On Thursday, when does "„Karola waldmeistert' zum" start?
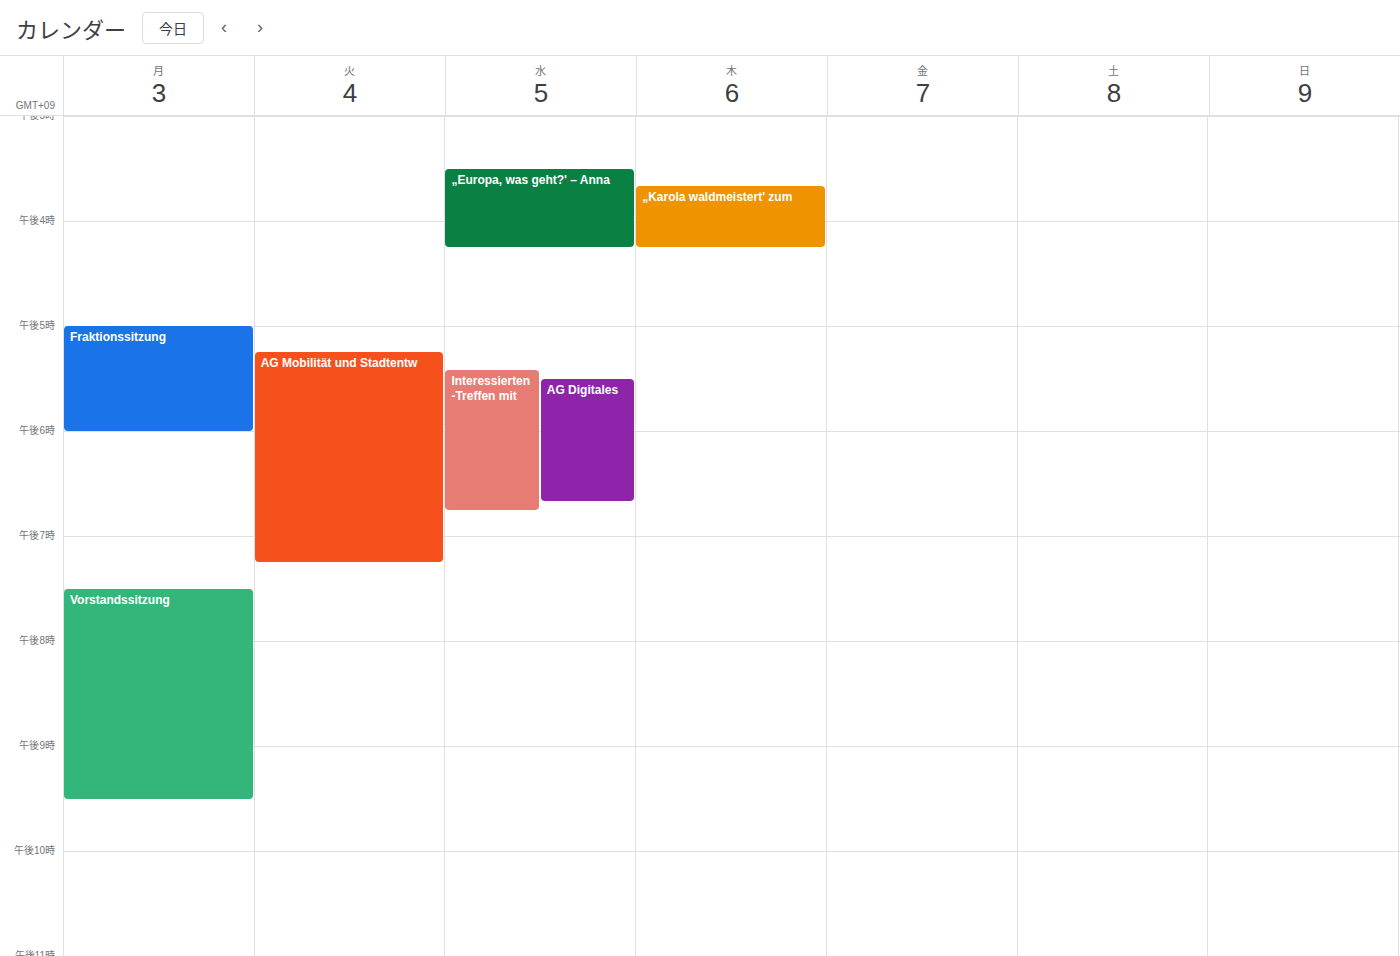
3:40 PM